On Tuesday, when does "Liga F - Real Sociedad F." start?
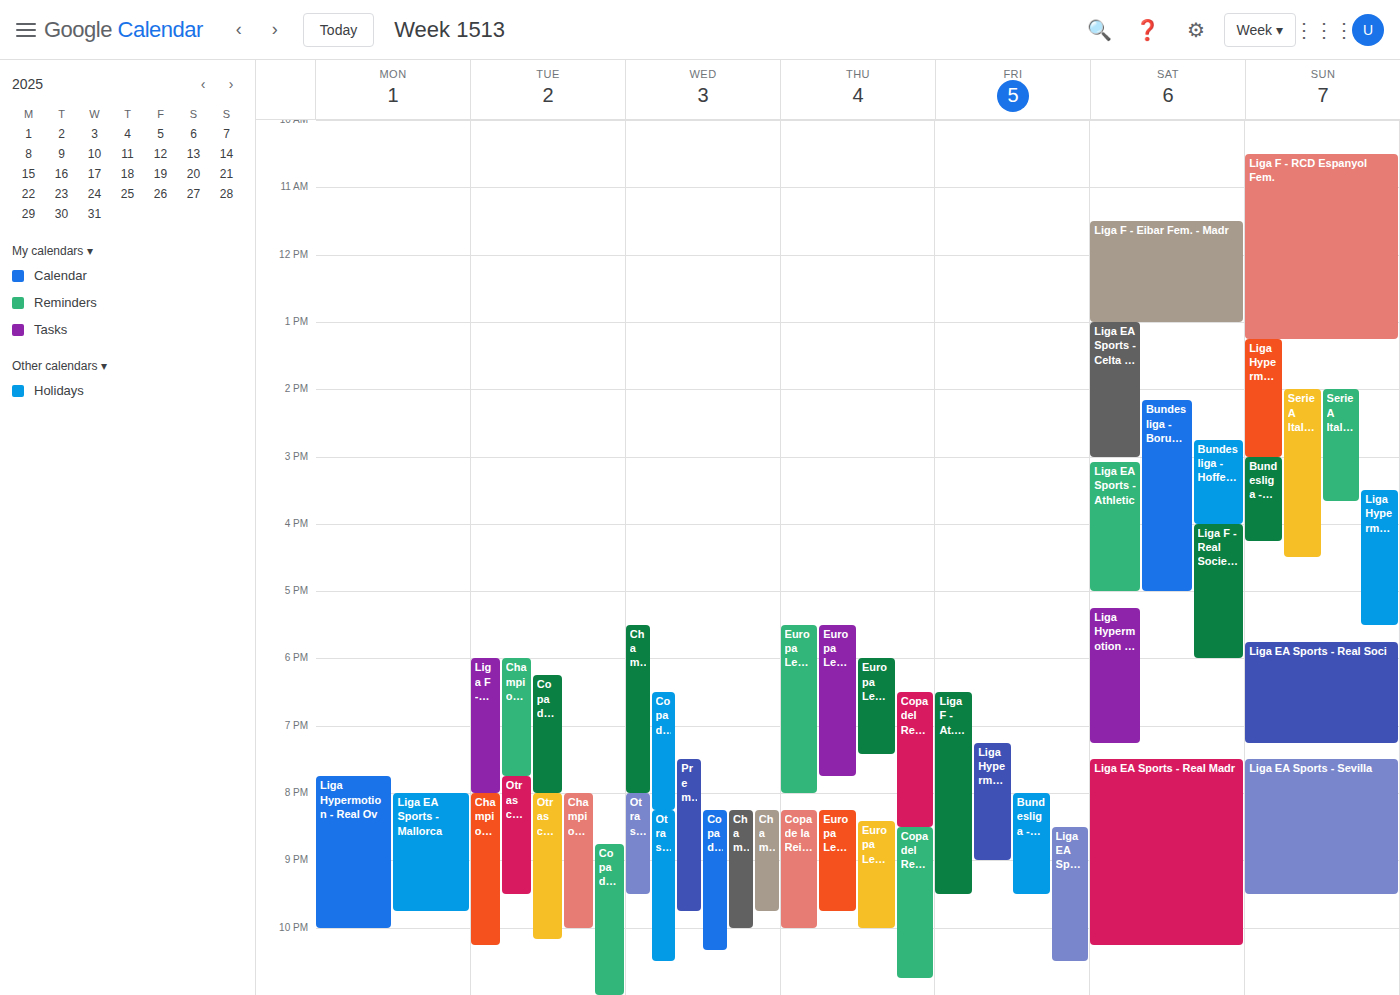
6:00 PM